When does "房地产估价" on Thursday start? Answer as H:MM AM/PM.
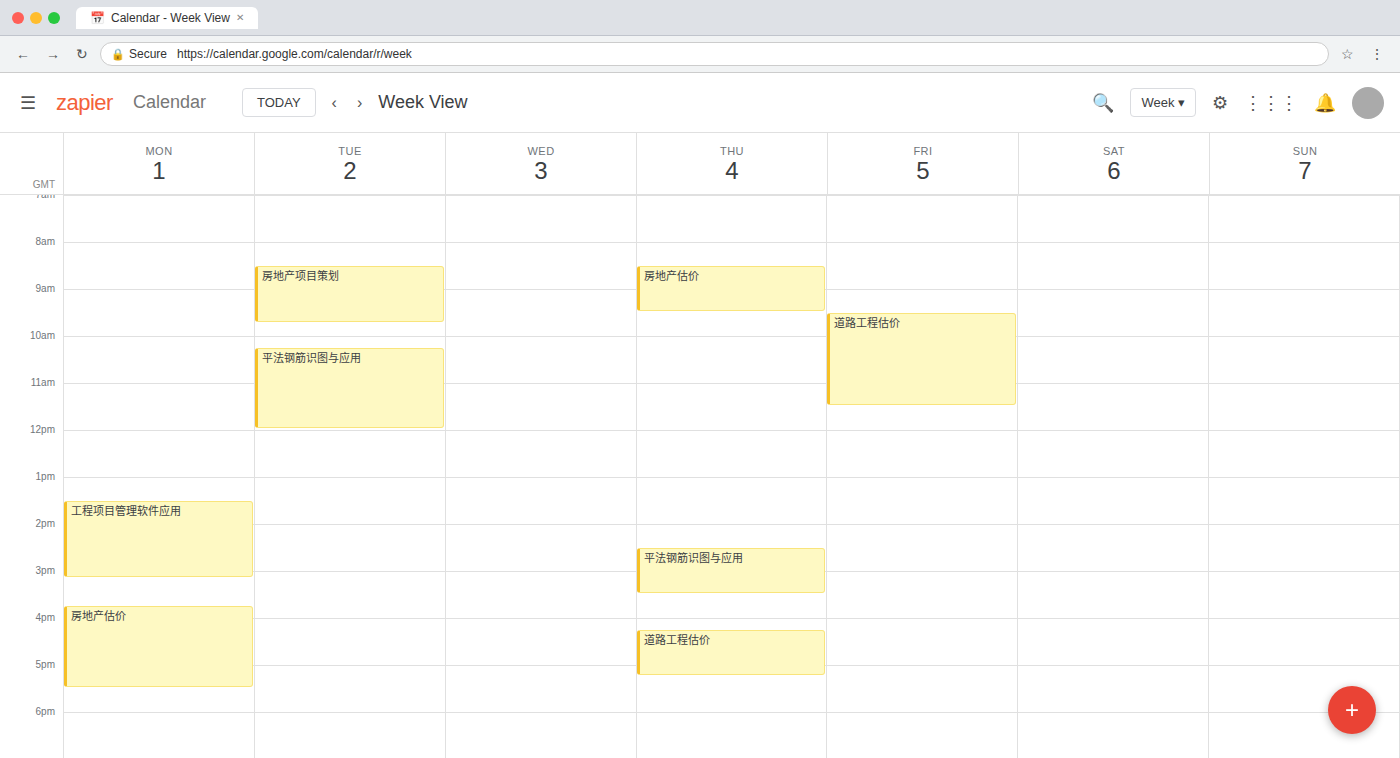
8:30 AM